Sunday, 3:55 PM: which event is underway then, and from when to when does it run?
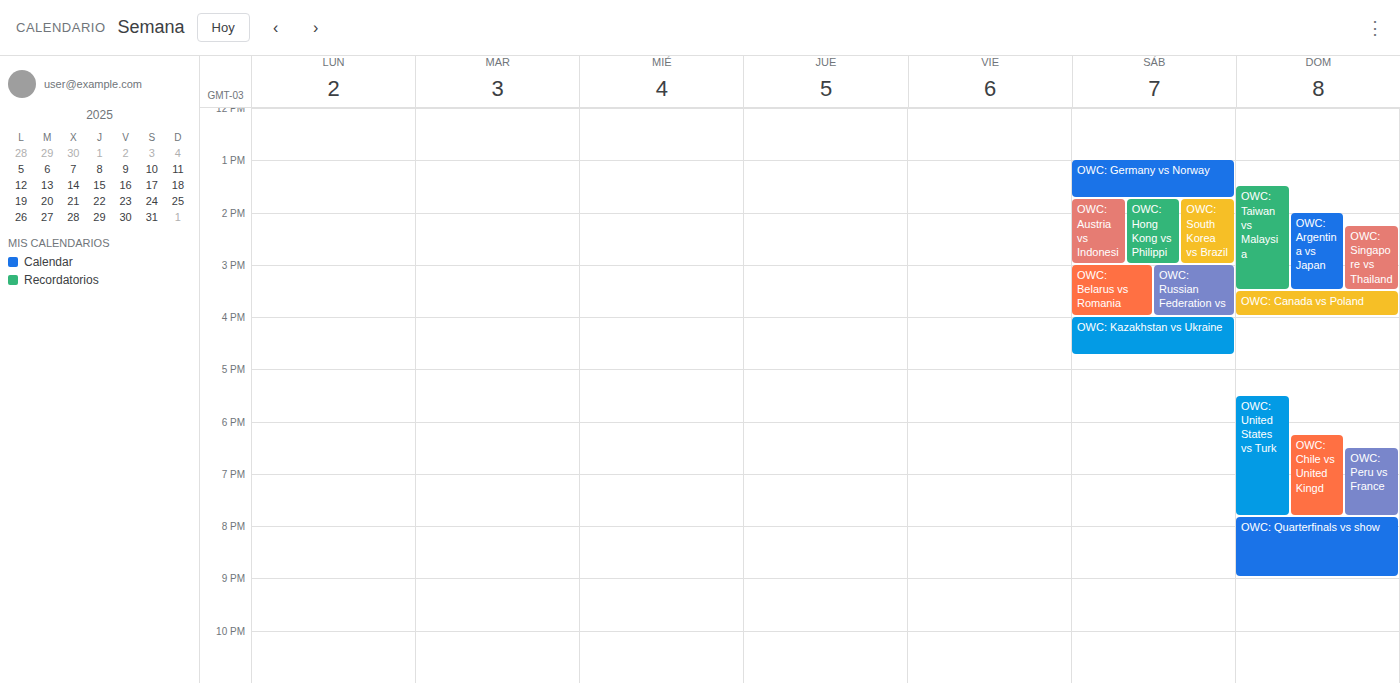
"OWC: Canada vs Poland", 3:30 PM to 4:00 PM